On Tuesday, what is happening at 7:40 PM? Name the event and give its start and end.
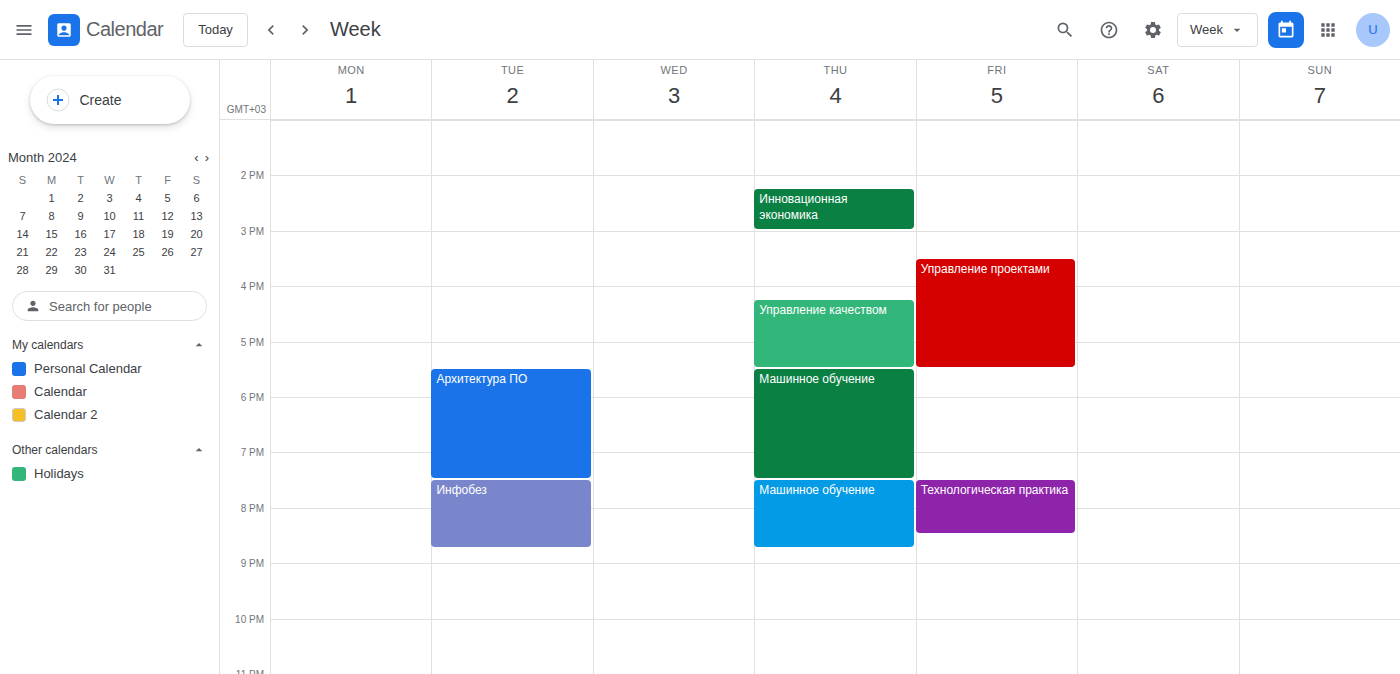
"Инфобез", 7:30 PM to 8:45 PM